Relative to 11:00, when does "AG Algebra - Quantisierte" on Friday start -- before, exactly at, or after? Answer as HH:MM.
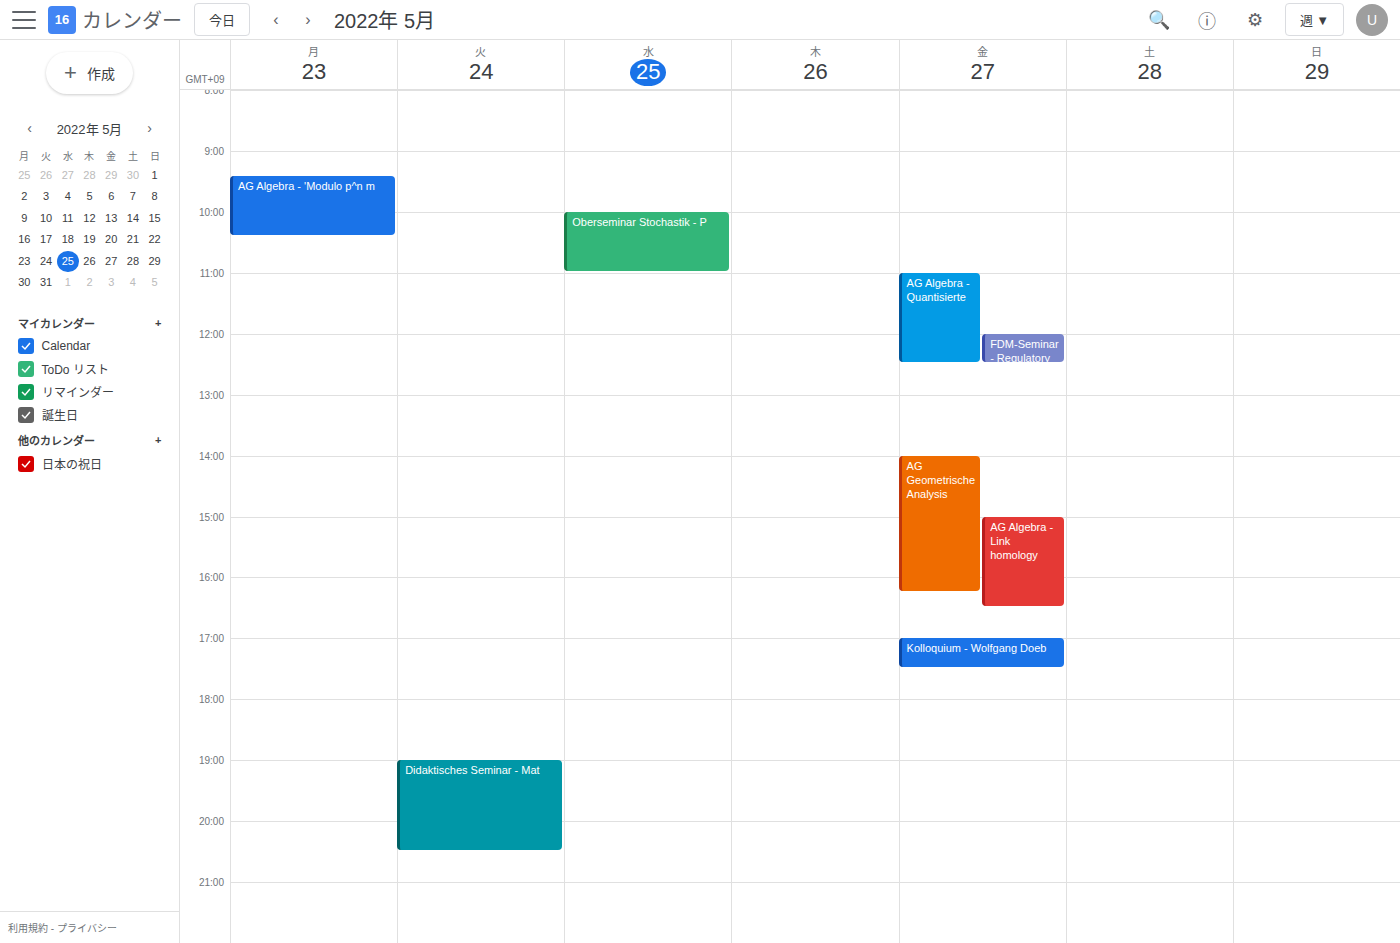
11:00 -- exactly at 11:00, on the 11:00 line.